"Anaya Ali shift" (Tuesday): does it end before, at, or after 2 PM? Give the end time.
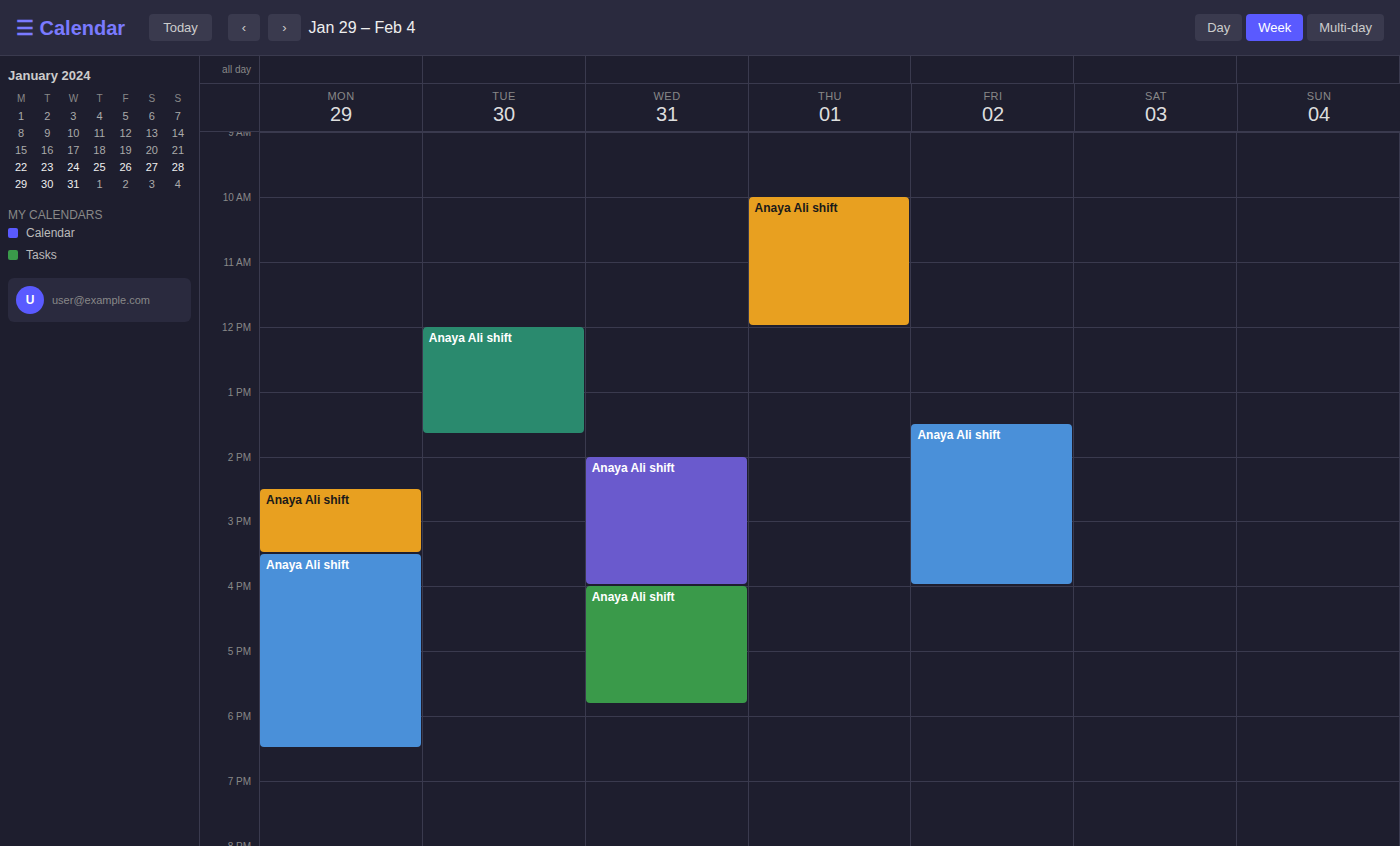
1:40 PM -- before 2 PM, 20 minutes above the 2 PM line.